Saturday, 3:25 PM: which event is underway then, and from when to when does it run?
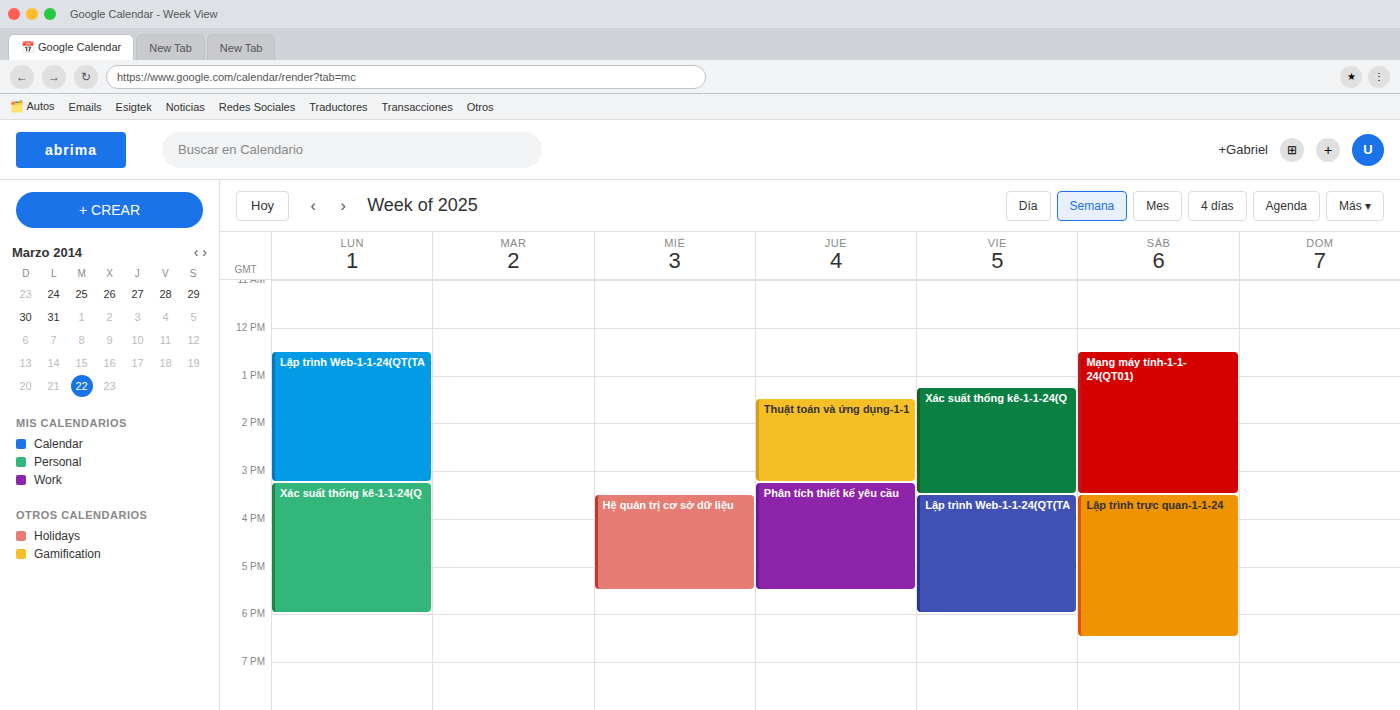
"Mạng máy tính-1-1-24(QT01)", 12:30 PM to 3:30 PM